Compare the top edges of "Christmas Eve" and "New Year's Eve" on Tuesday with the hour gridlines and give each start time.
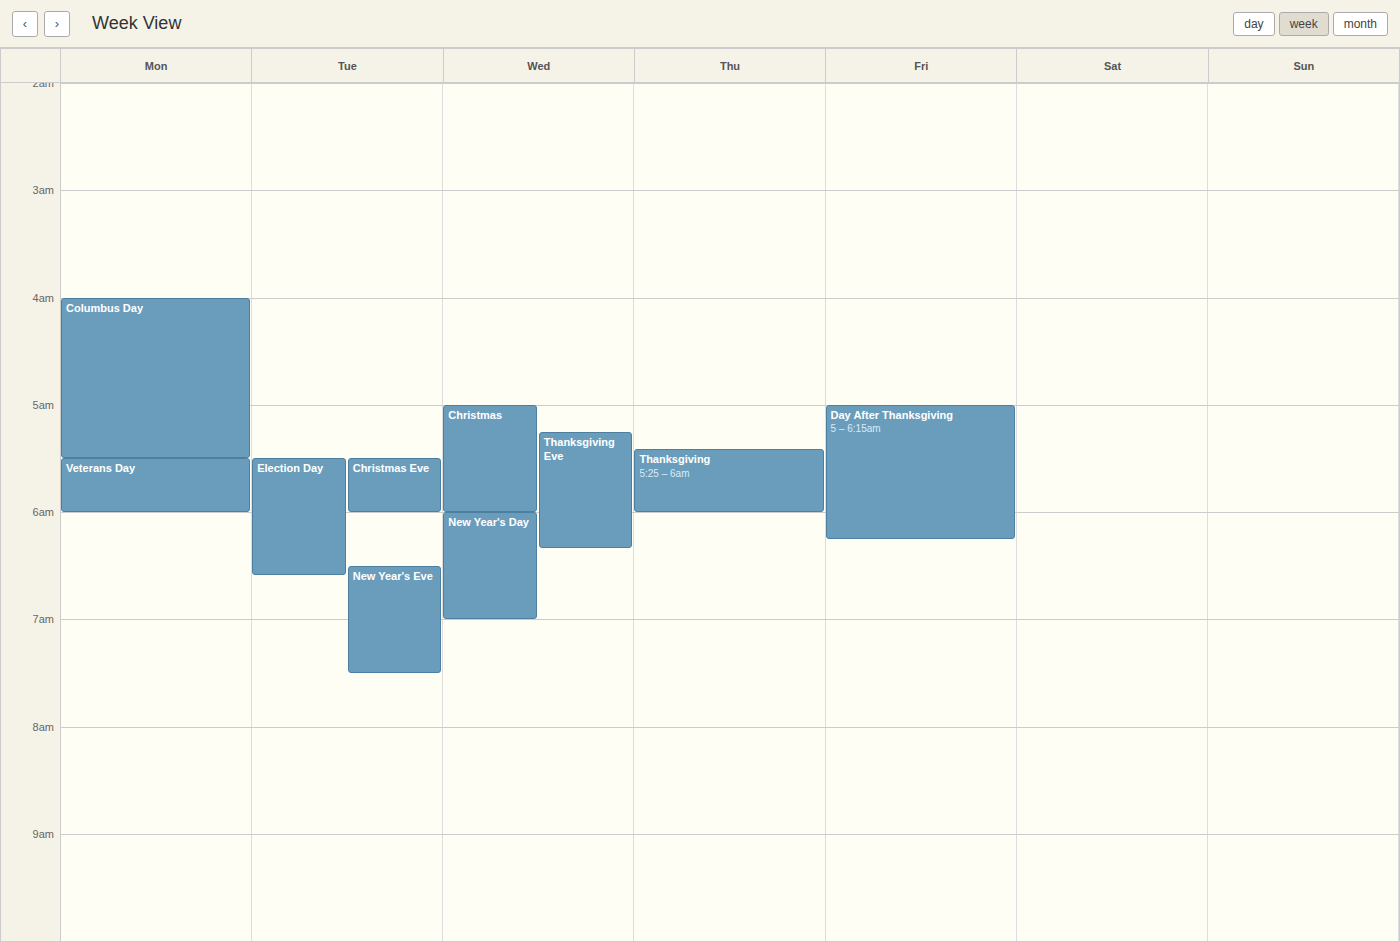
"Christmas Eve": 5:30 AM, halfway between the 5 AM and 6 AM lines. "New Year's Eve": 6:30 AM, halfway between the 6 AM and 7 AM lines.